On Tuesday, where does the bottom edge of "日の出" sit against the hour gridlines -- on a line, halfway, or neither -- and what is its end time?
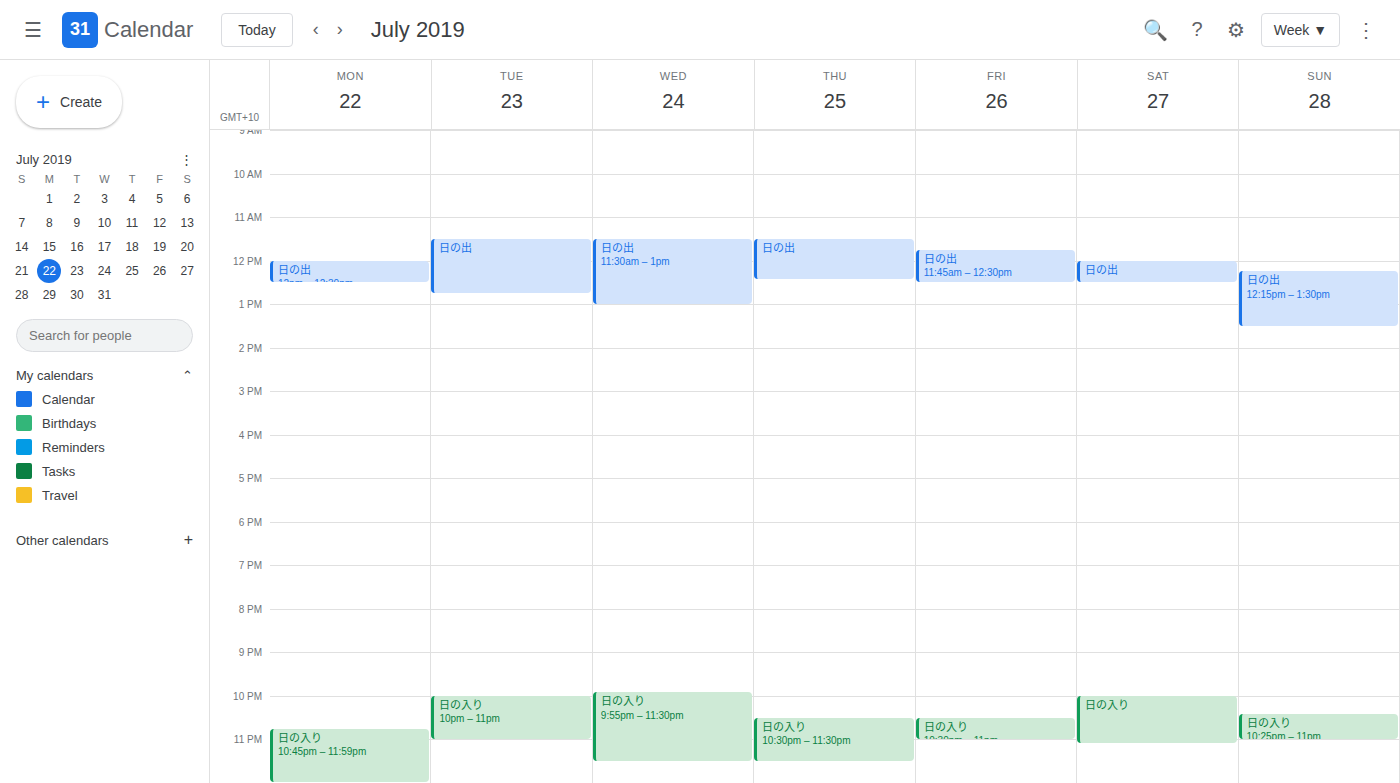
12:45 PM -- neither: three quarters of the way from the 12 PM line to the 1 PM line.